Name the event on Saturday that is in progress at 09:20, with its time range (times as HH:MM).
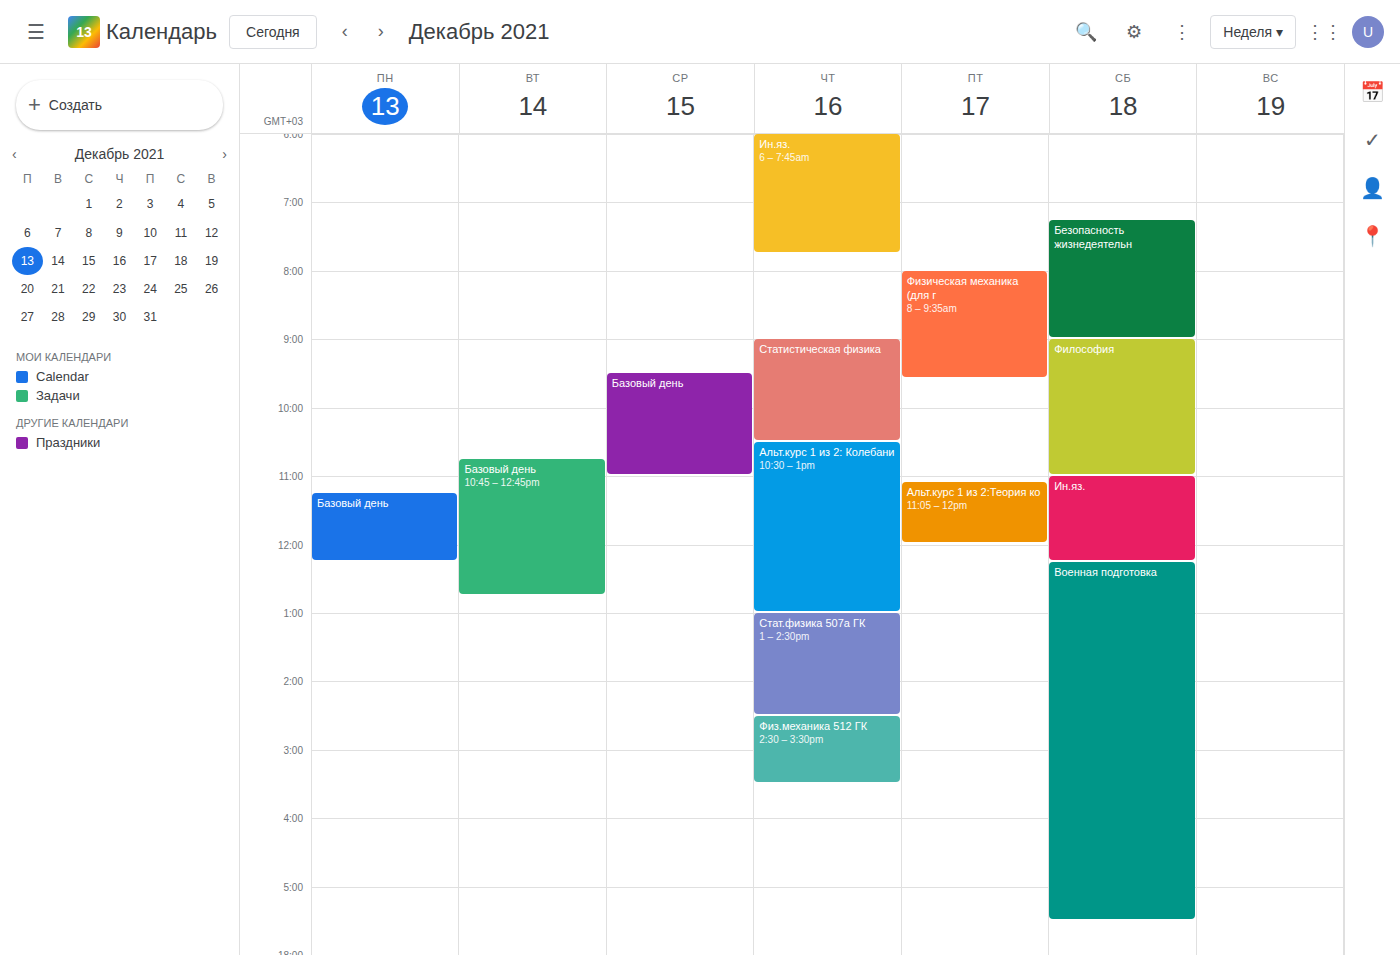
"Философия", 09:00 to 11:00